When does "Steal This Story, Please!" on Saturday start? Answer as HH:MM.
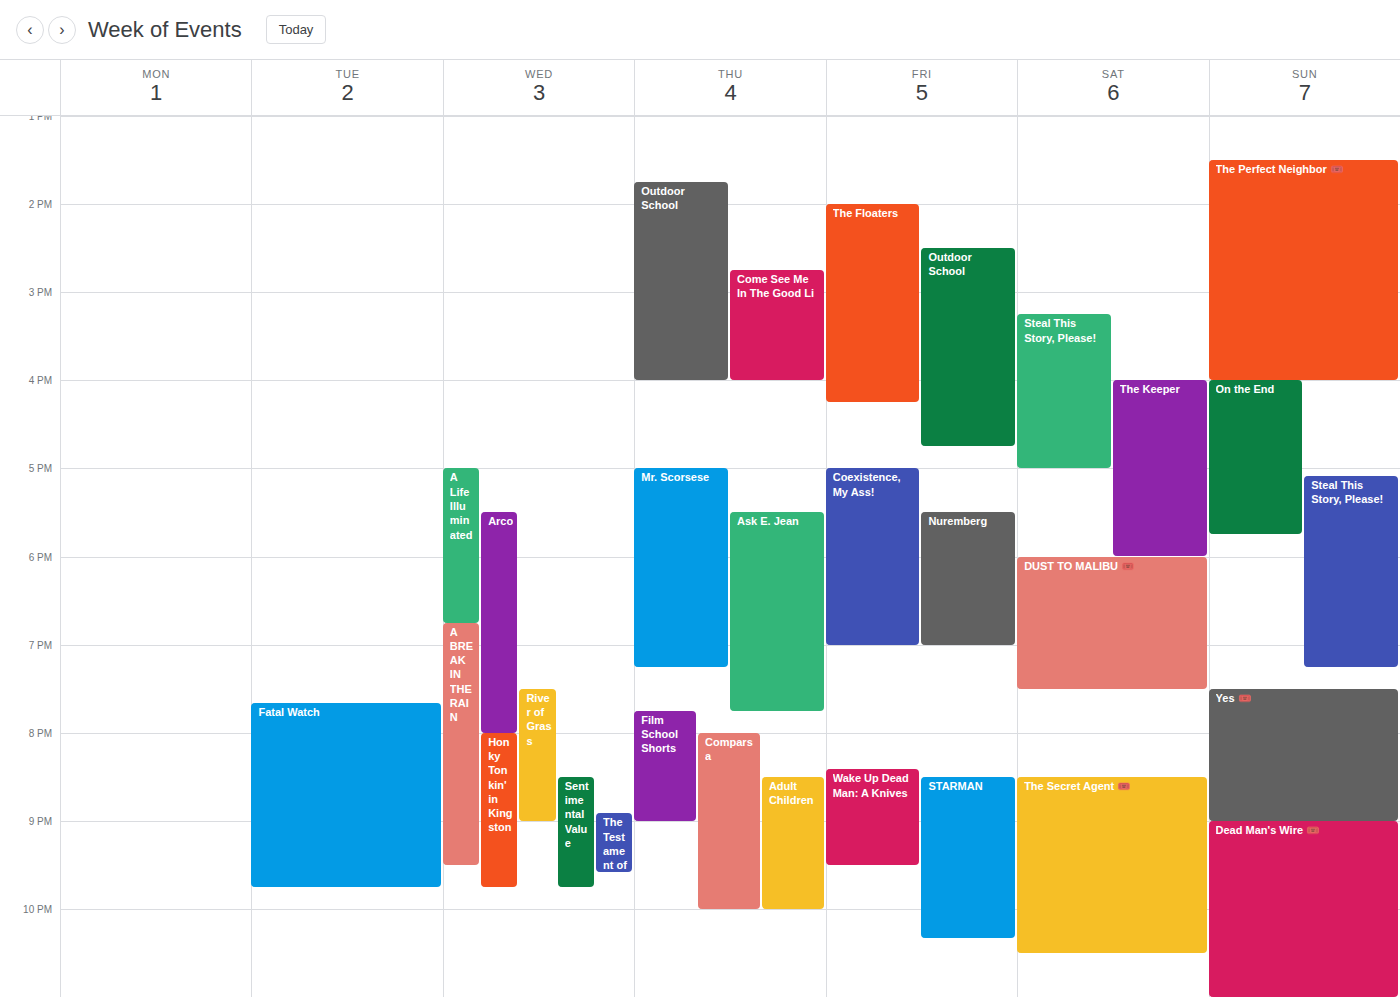
15:15